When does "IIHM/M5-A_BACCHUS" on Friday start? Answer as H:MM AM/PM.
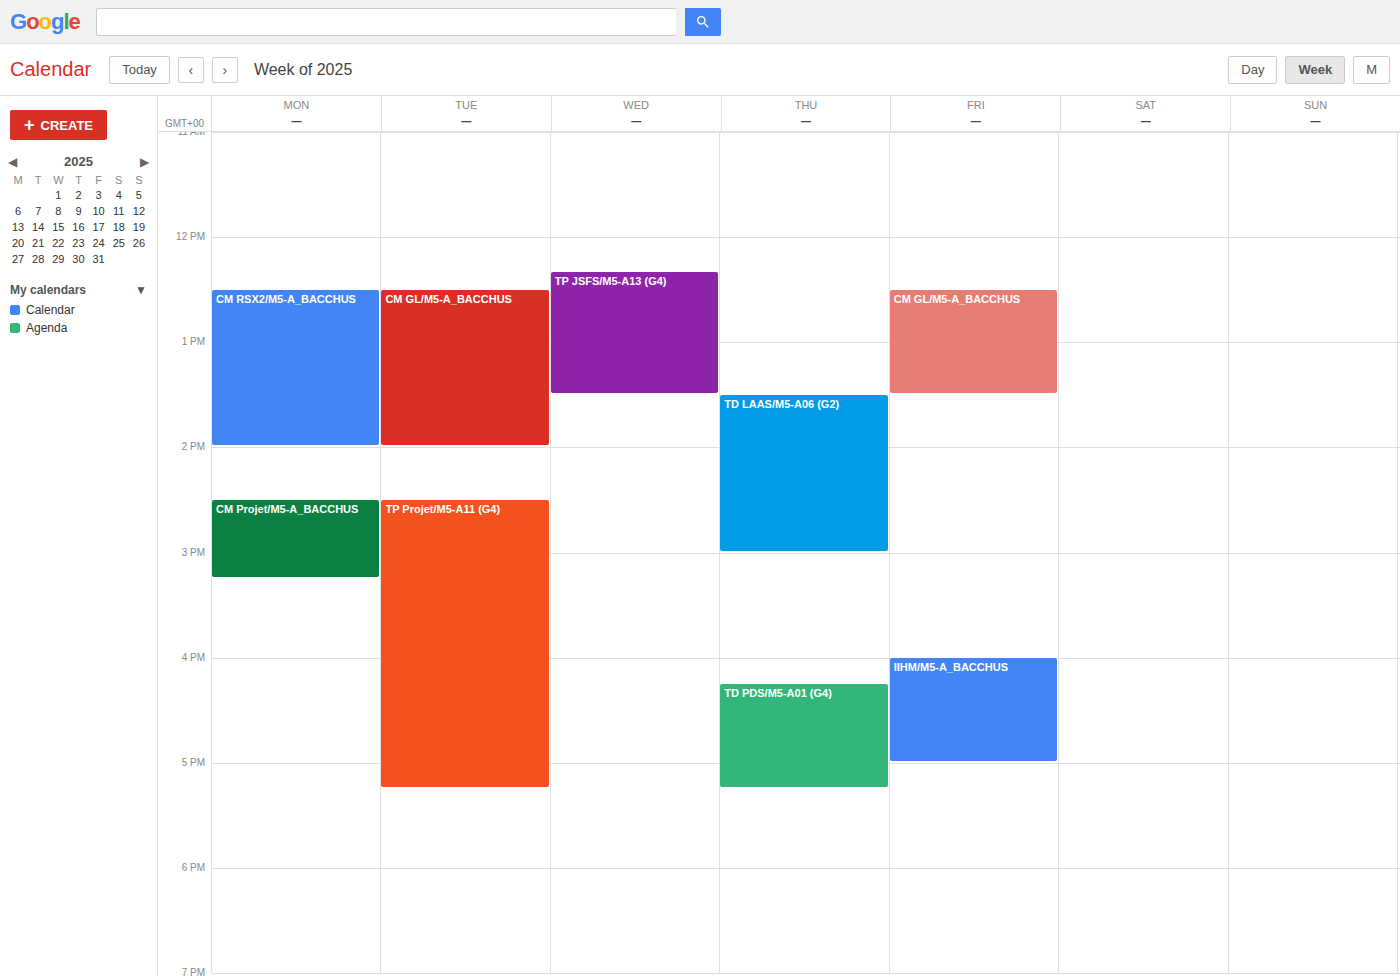
4:00 PM